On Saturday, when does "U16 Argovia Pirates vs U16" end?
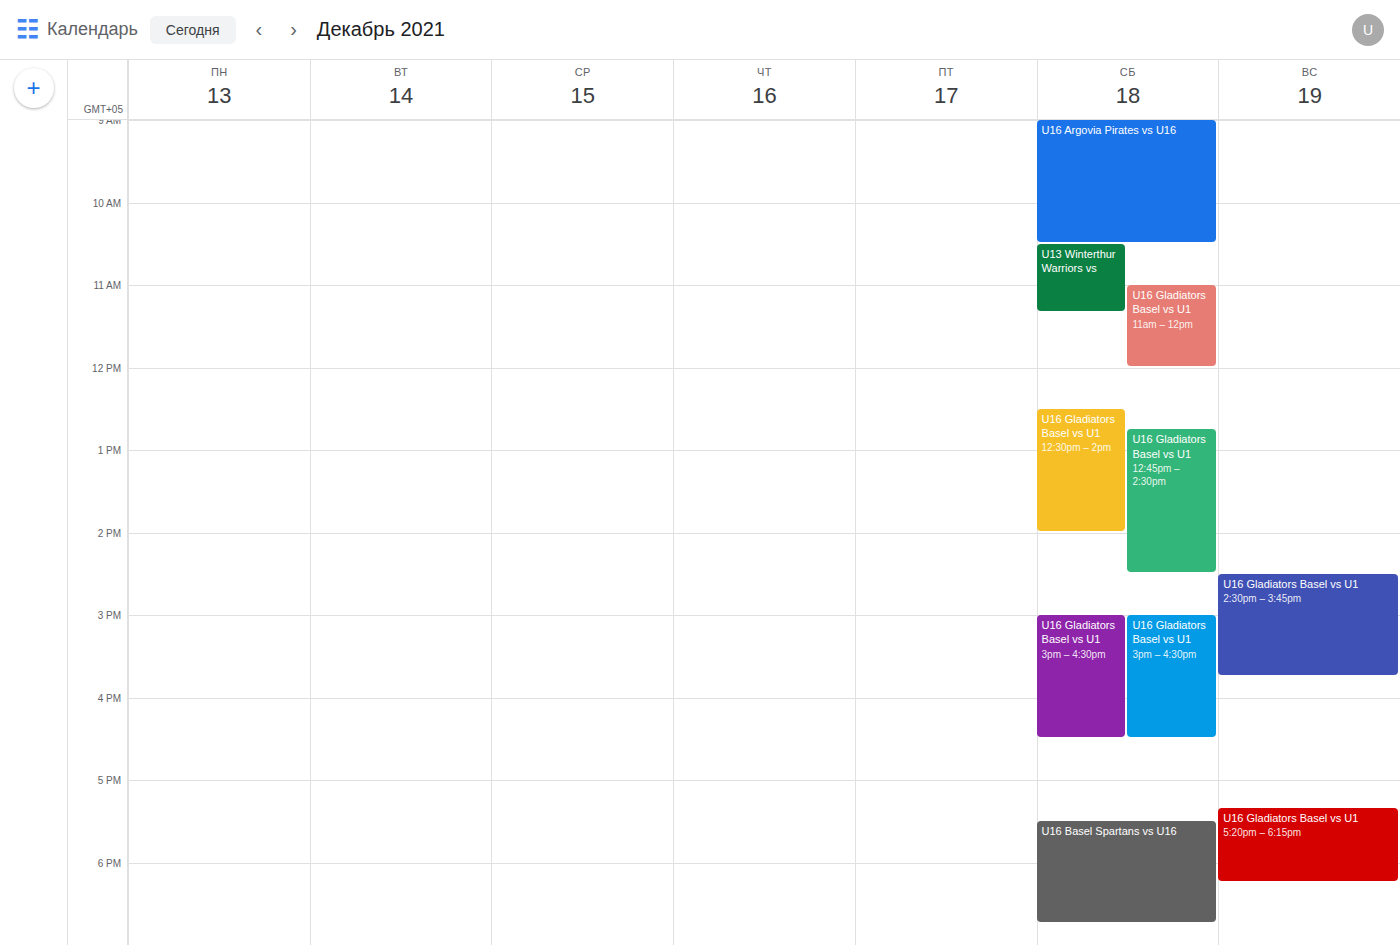
10:30 AM